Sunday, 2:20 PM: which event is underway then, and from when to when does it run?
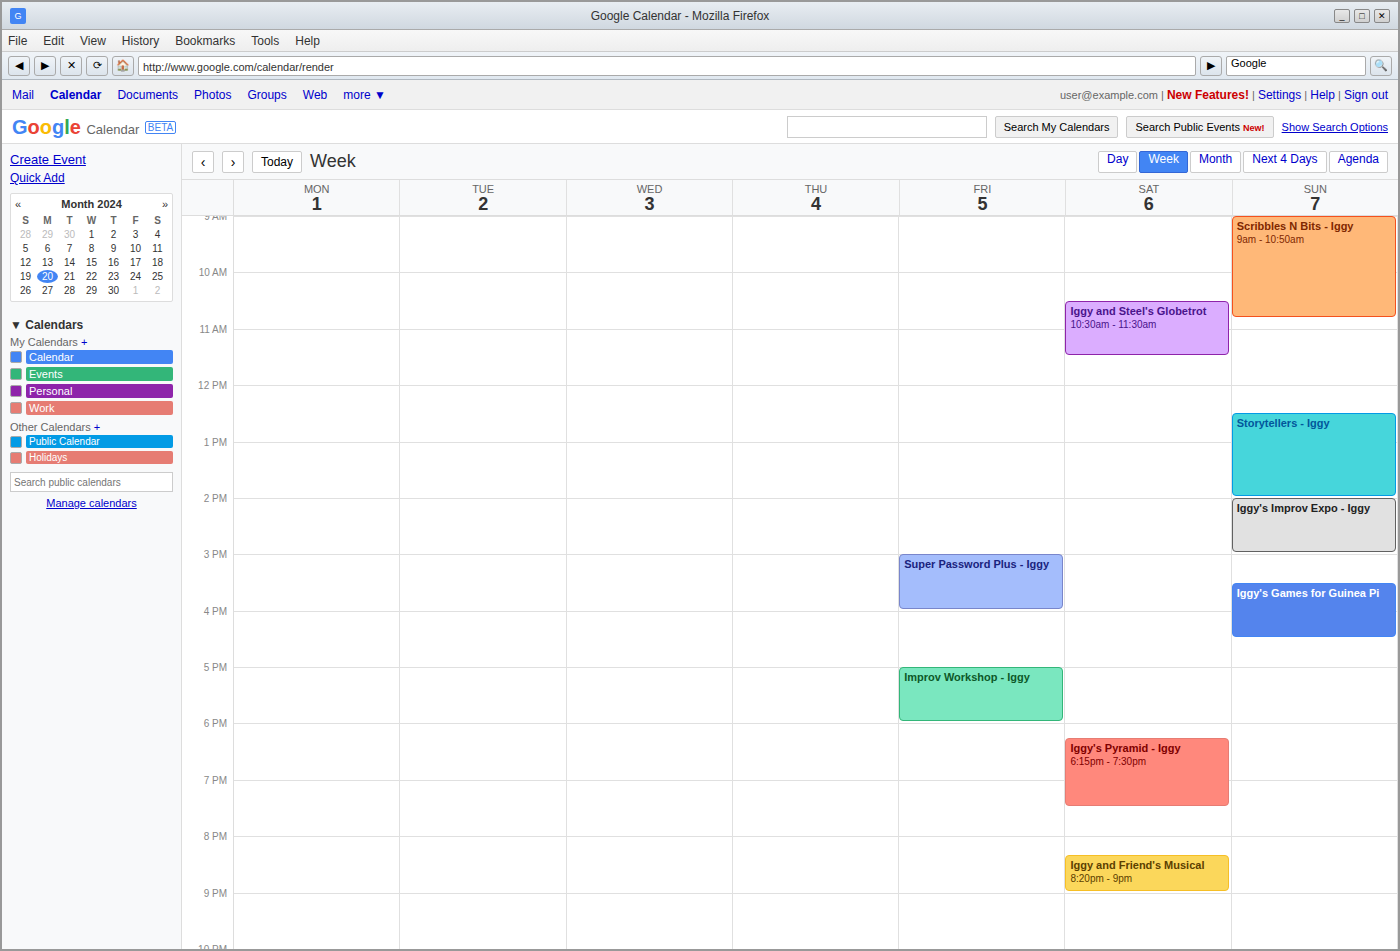
"Iggy's Improv Expo - Iggy", 2:00 PM to 3:00 PM